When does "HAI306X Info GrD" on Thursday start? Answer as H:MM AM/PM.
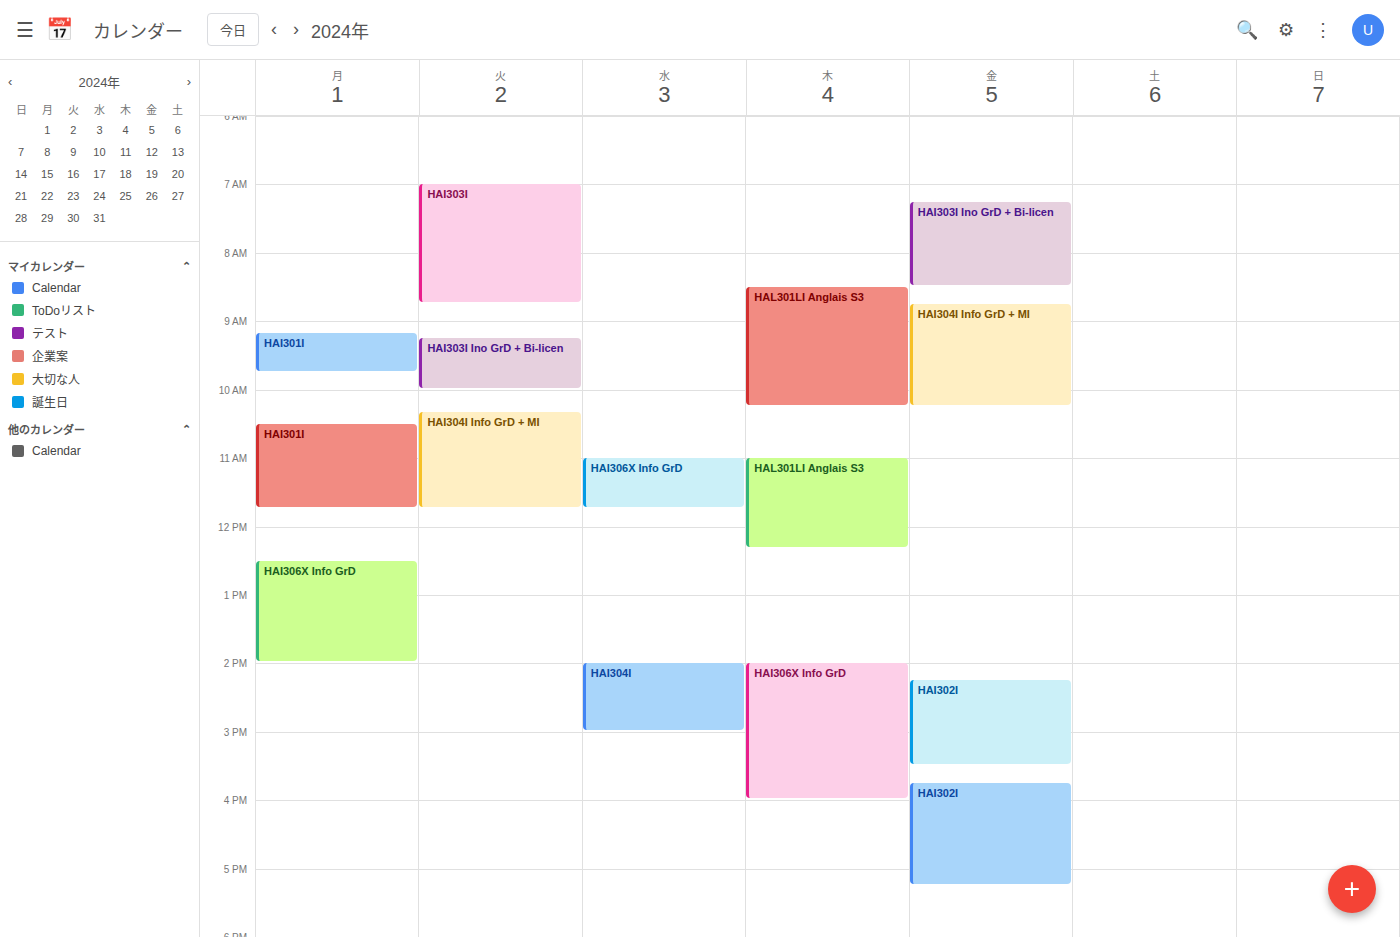
2:00 PM